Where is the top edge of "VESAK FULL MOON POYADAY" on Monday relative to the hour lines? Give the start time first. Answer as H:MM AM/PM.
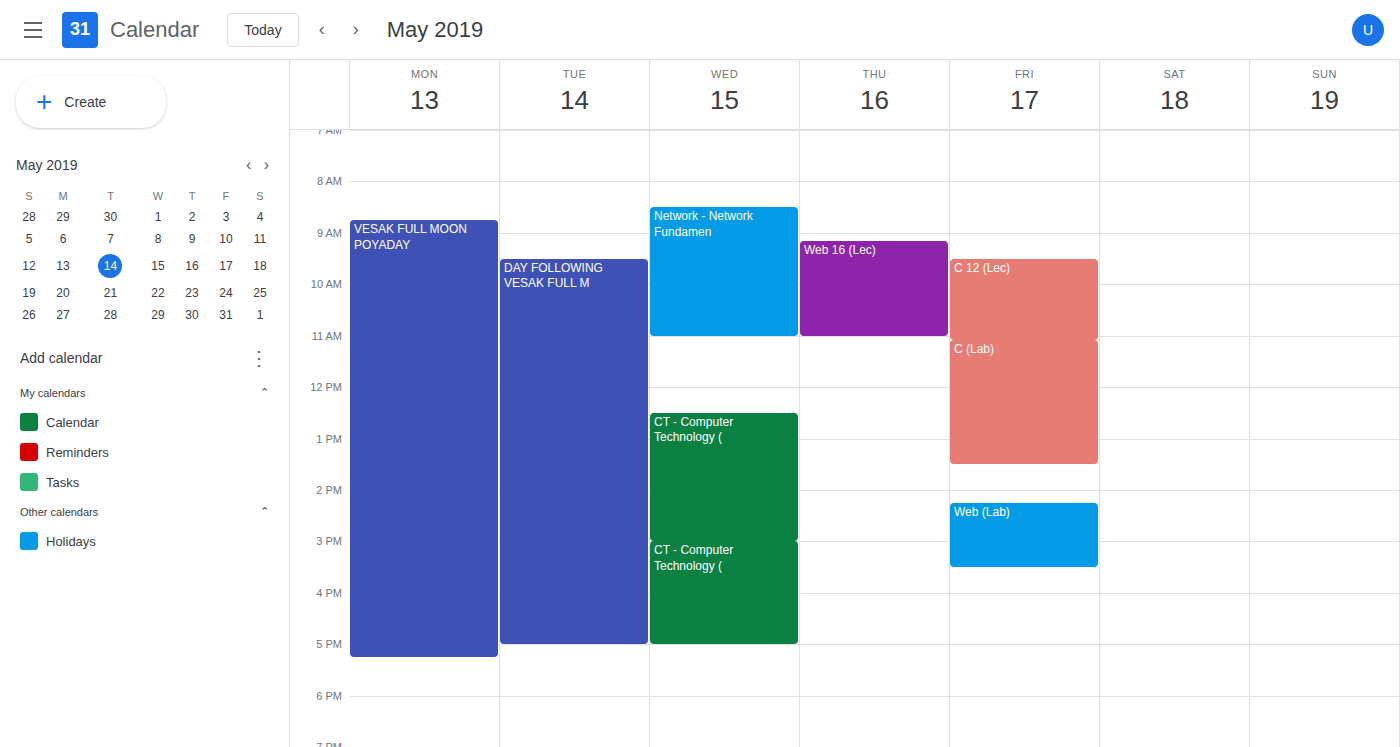
8:45 AM -- neither: three quarters of the way from the 8 AM line to the 9 AM line.